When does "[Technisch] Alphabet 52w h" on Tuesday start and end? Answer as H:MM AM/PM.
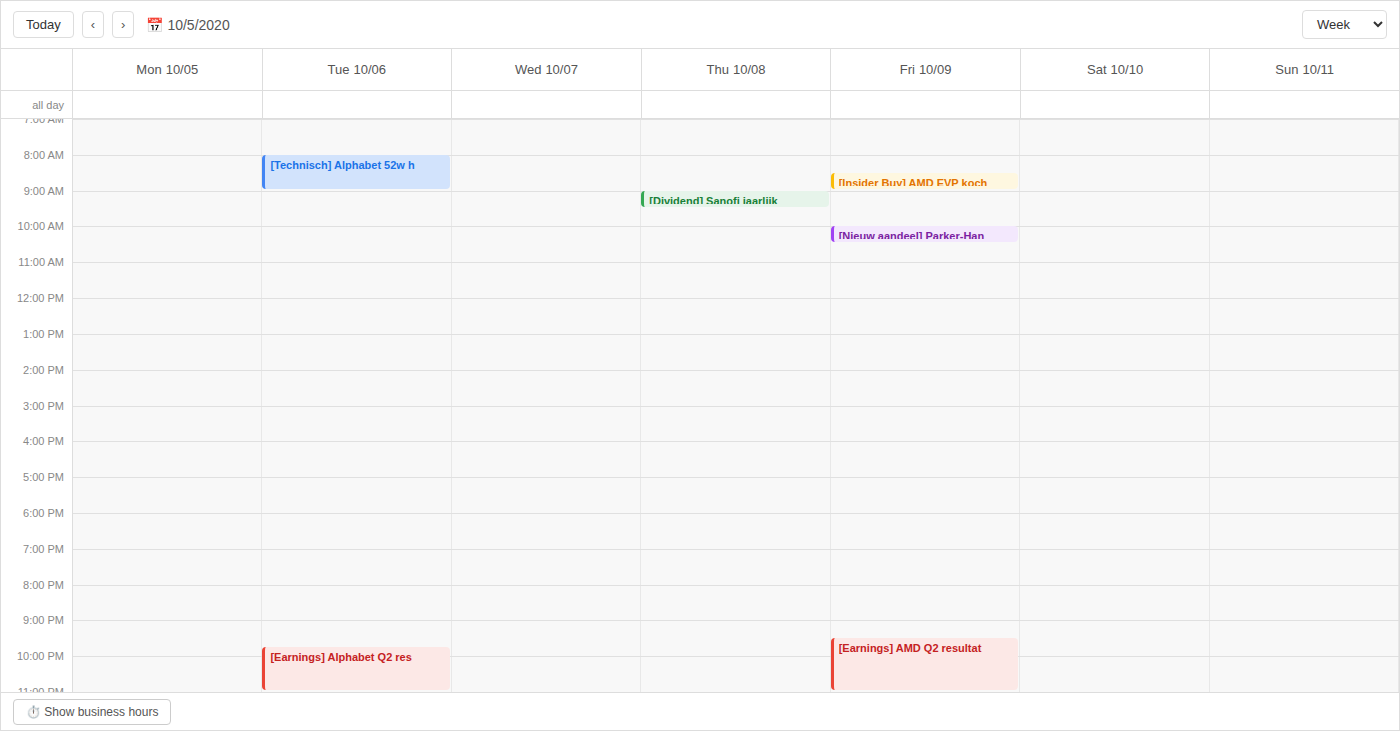
8:00 AM to 9:00 AM